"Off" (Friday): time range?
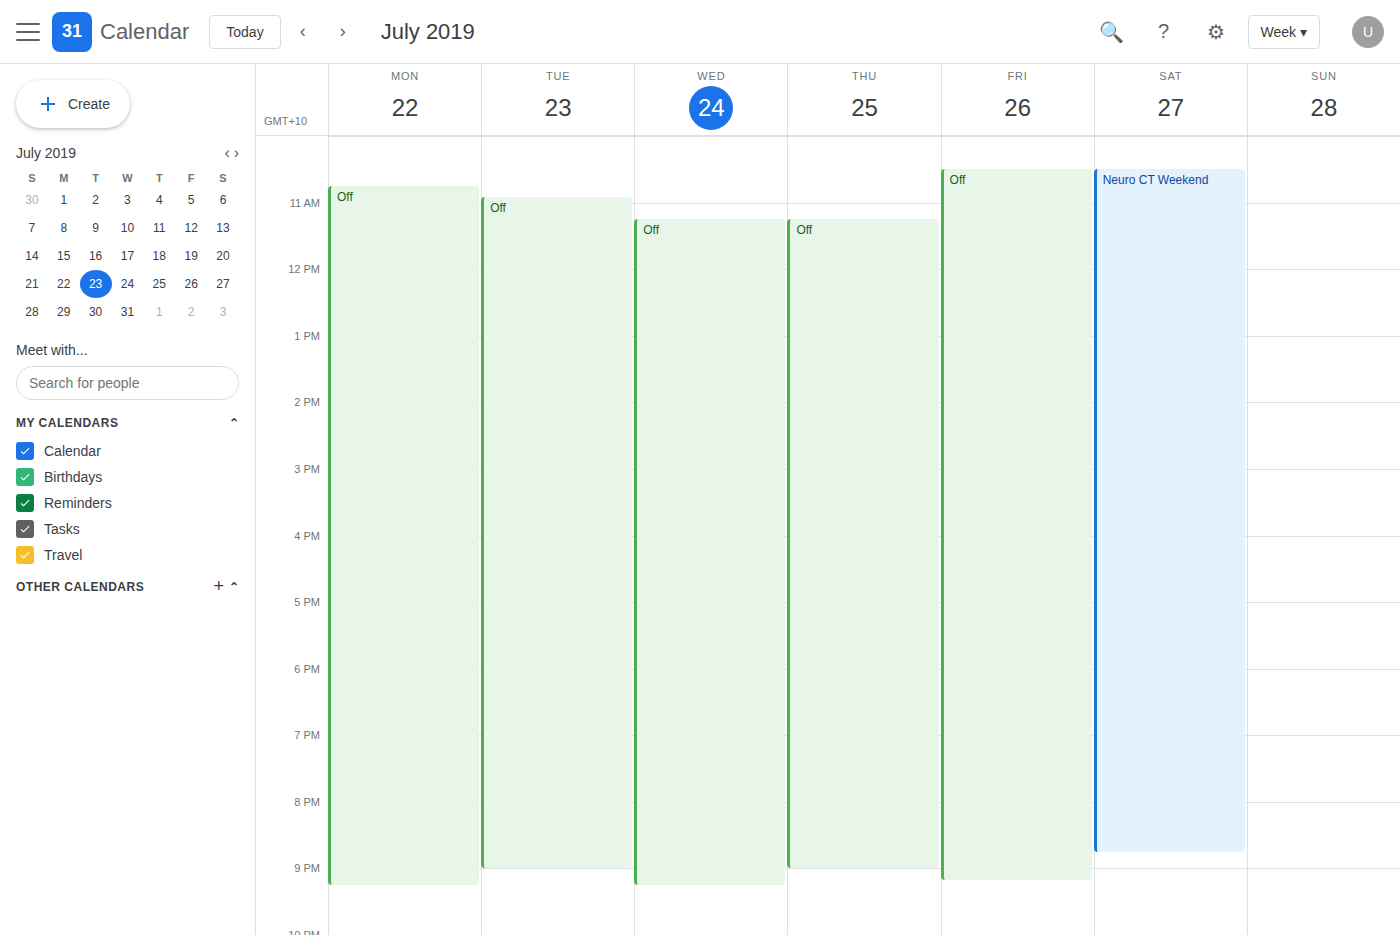
10:30 AM to 9:10 PM